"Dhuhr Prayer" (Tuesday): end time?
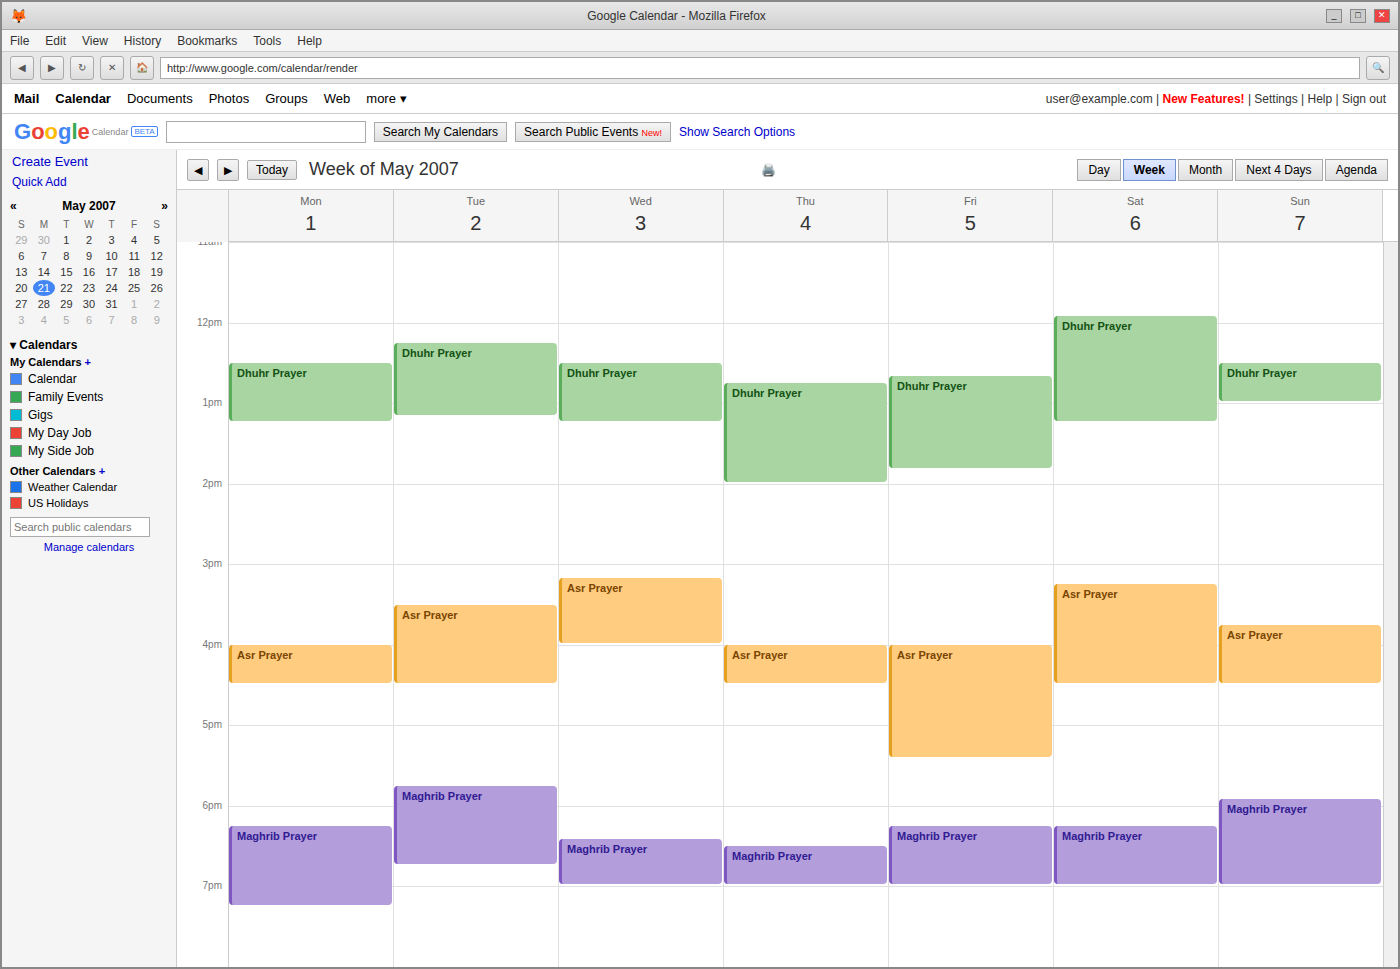
1:10 PM